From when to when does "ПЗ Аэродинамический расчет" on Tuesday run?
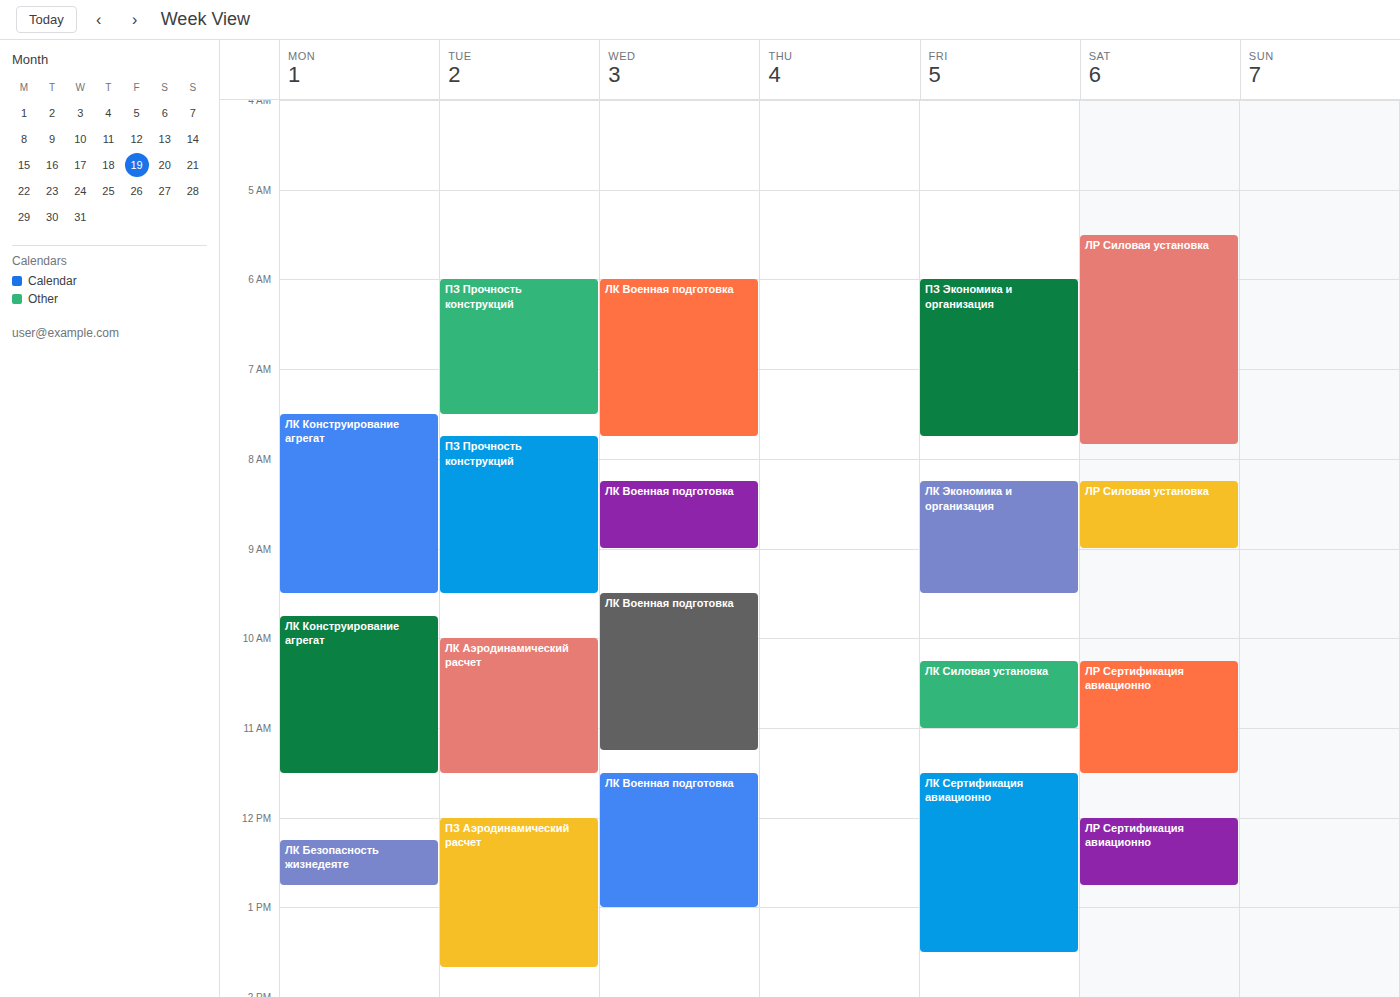
12:00 PM to 1:40 PM